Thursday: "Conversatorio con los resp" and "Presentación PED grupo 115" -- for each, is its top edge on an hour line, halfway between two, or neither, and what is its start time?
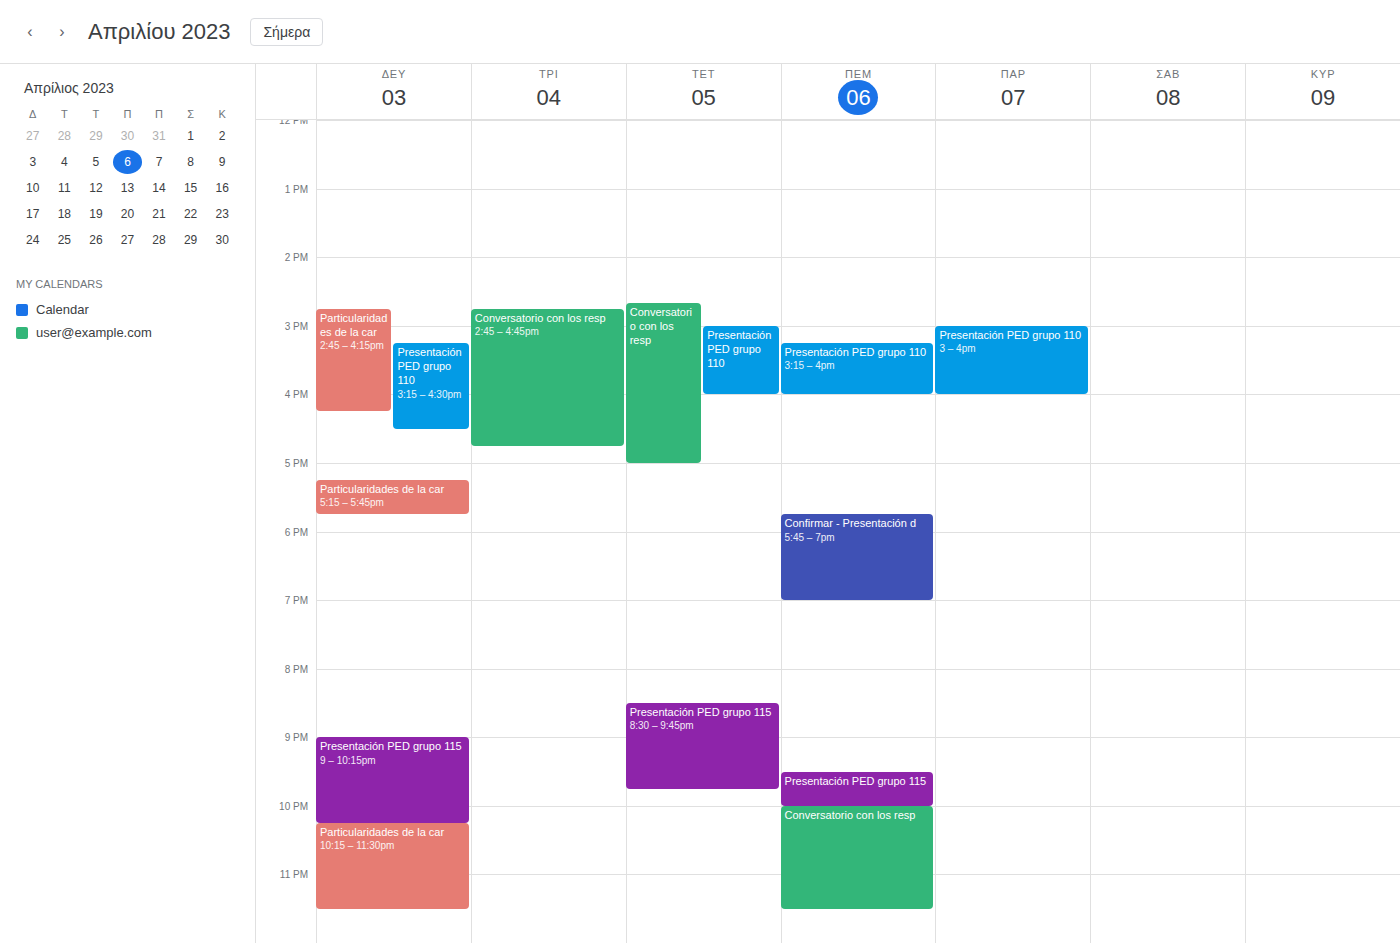
"Conversatorio con los resp": 10:00 PM, exactly on the 10 PM line. "Presentación PED grupo 115": 9:30 PM, halfway between the 9 PM and 10 PM lines.